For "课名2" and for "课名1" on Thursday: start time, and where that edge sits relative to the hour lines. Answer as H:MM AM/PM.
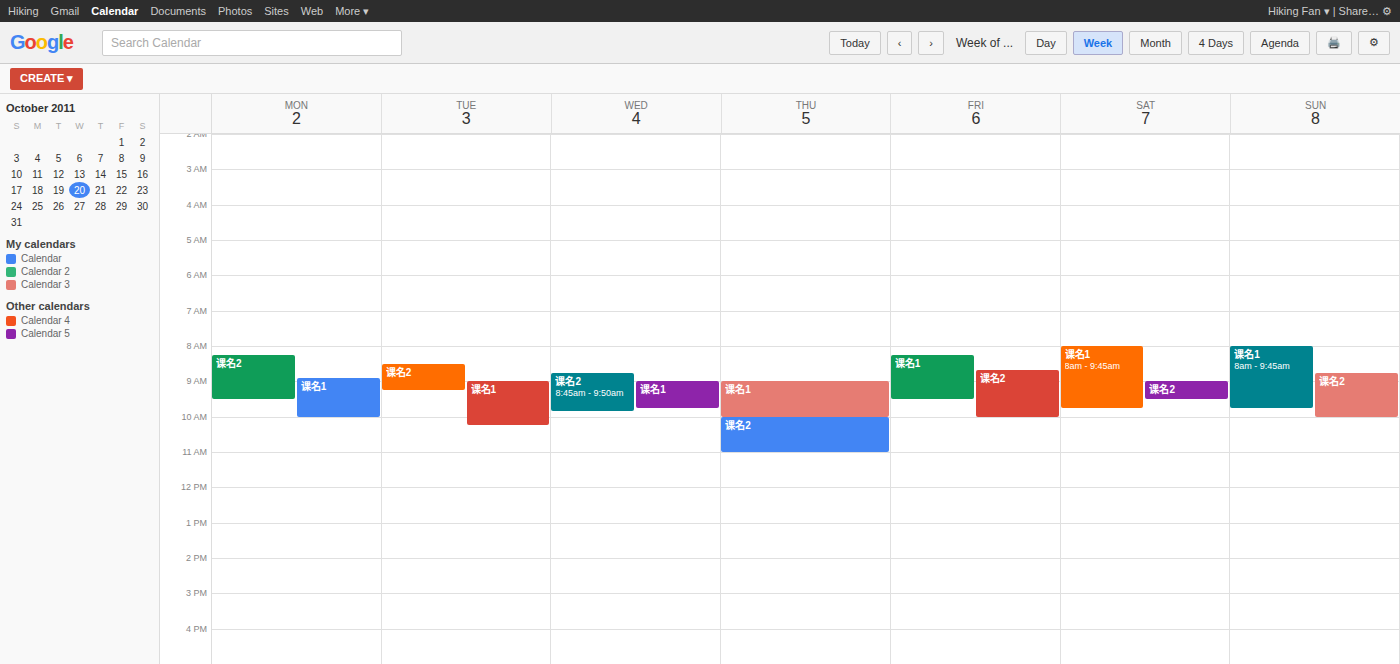
"课名2": 10:00 AM, exactly on the 10 AM line. "课名1": 9:00 AM, exactly on the 9 AM line.